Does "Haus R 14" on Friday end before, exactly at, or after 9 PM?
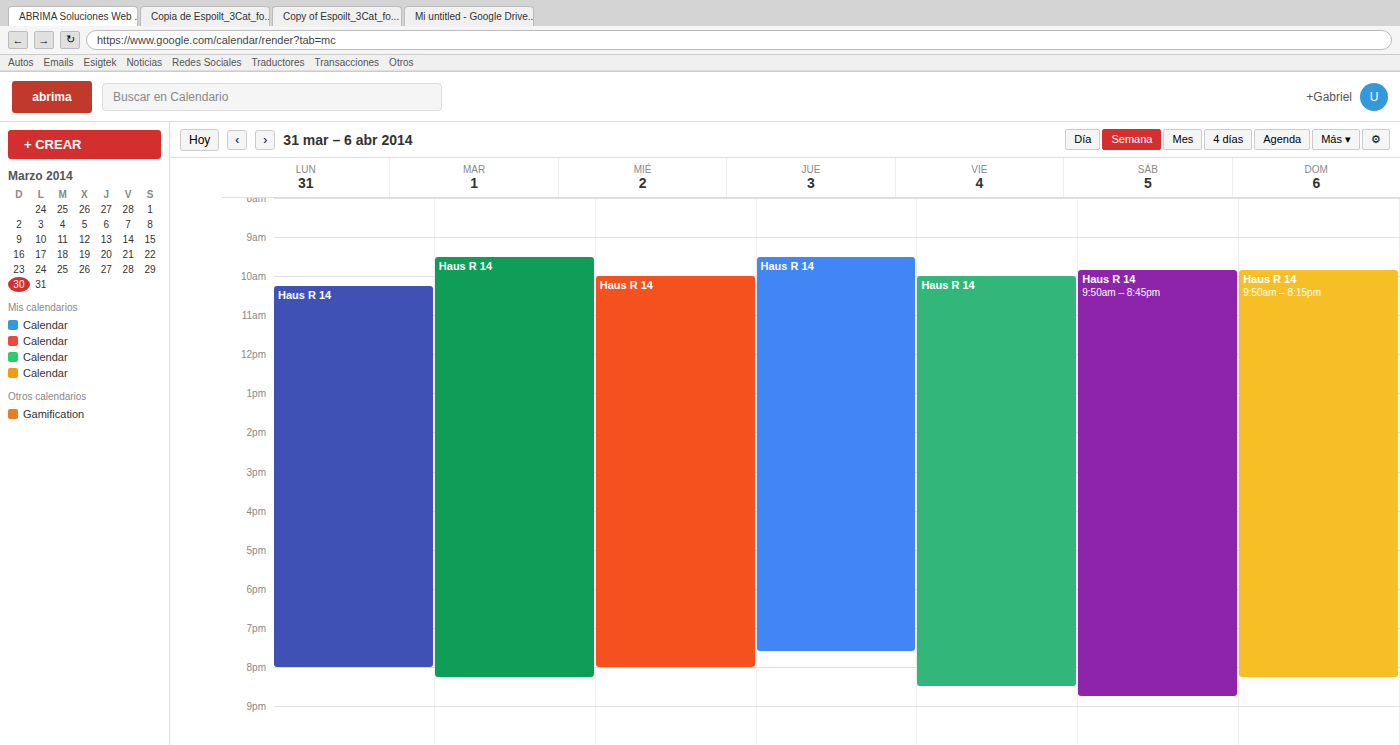
8:30 PM -- before 9 PM, 30 minutes above the 9 PM line.